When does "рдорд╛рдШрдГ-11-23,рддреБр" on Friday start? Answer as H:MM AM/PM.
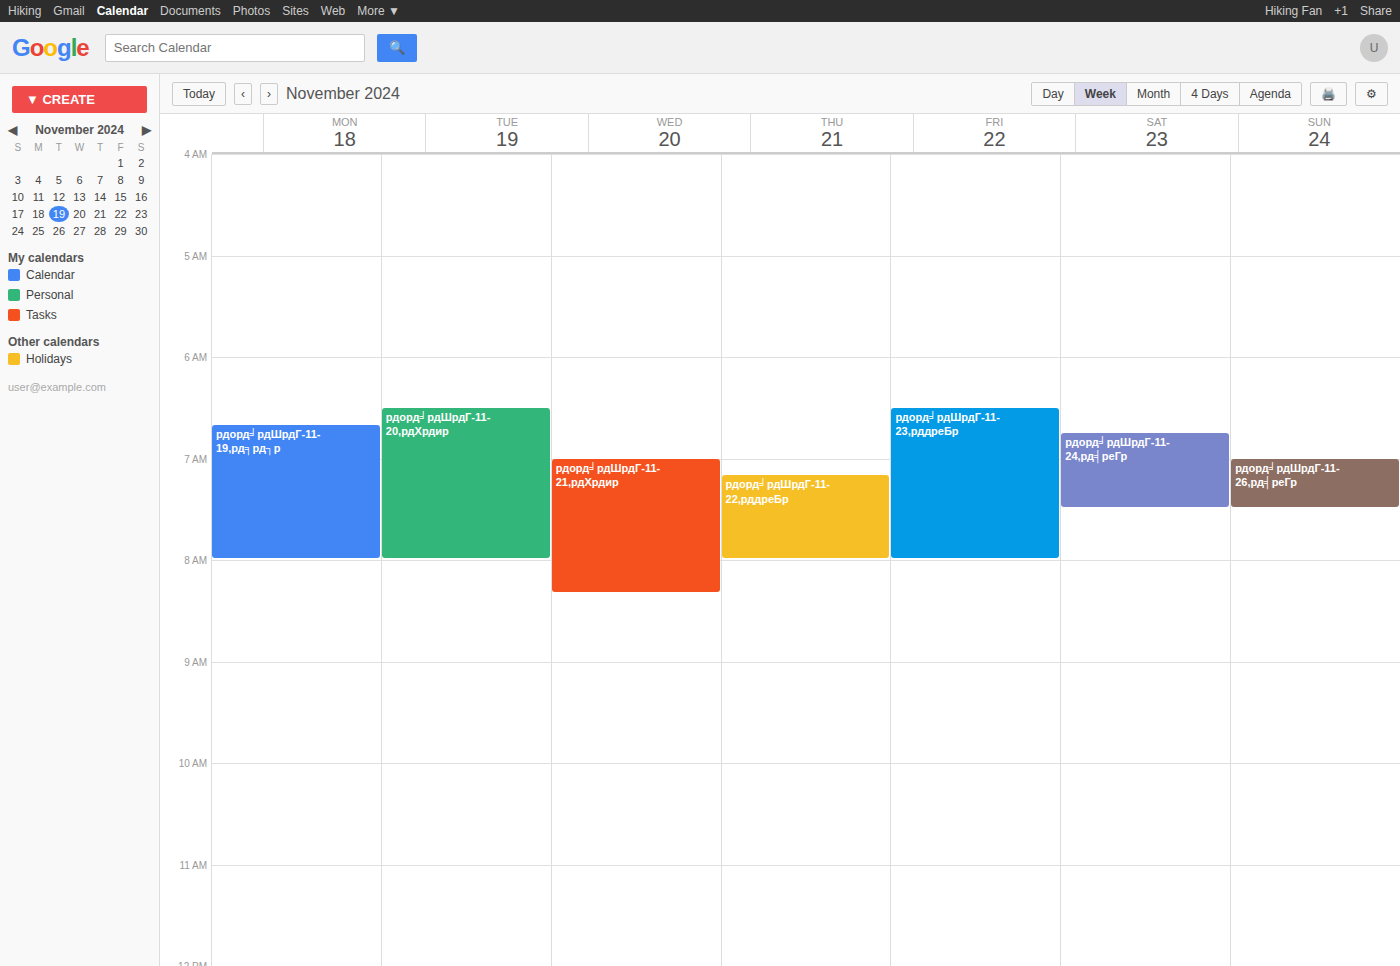
6:30 AM